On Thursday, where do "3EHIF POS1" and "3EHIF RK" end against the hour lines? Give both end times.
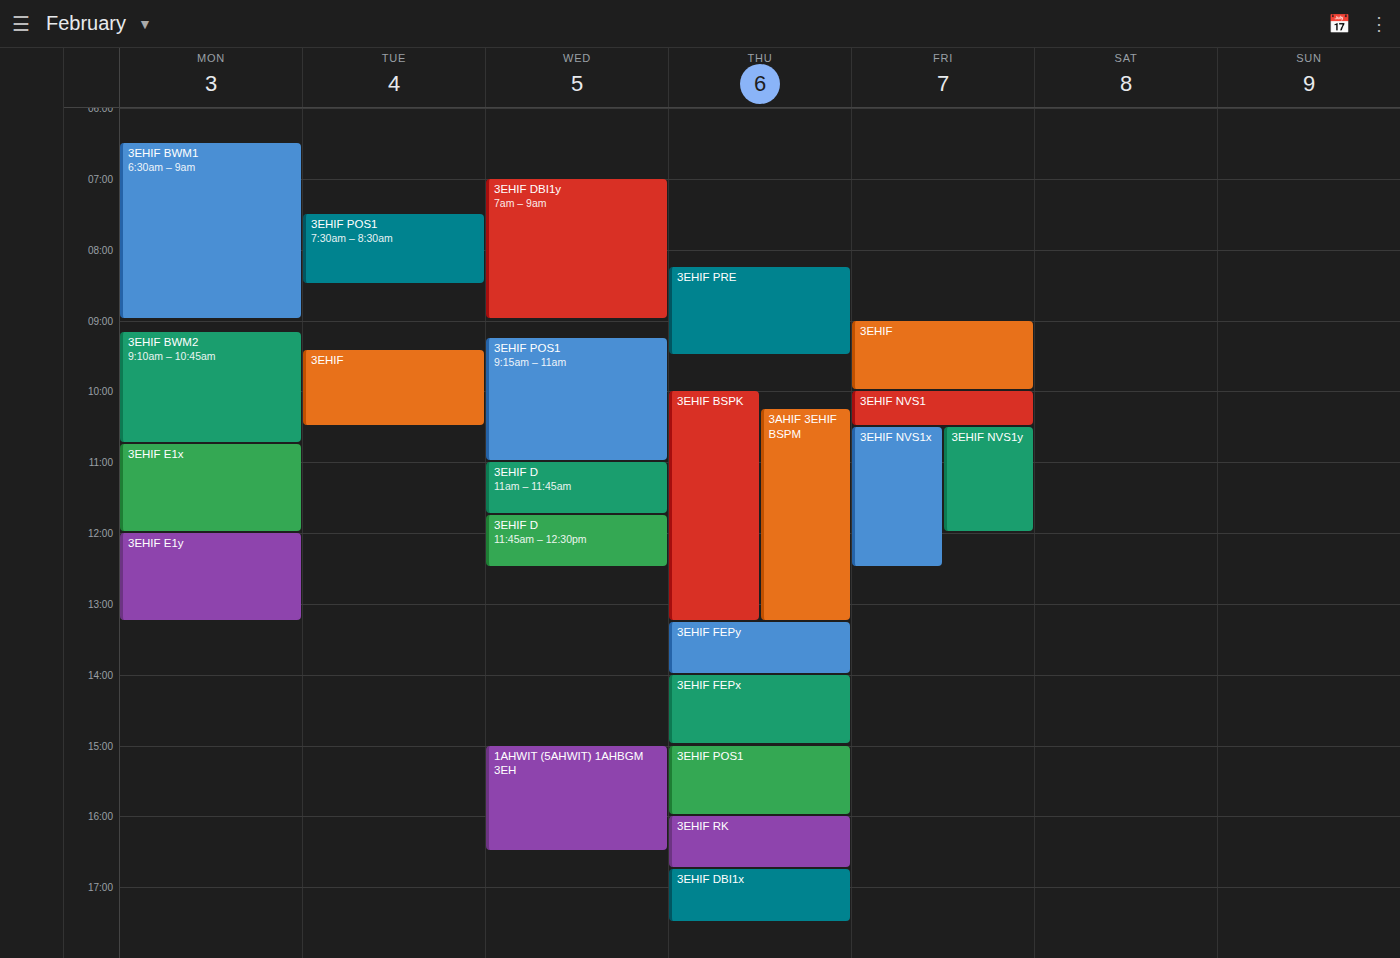
"3EHIF POS1": 4:00 PM, exactly on the 4 PM line. "3EHIF RK": 4:45 PM, neither: three quarters of the way from the 4 PM line to the 5 PM line.